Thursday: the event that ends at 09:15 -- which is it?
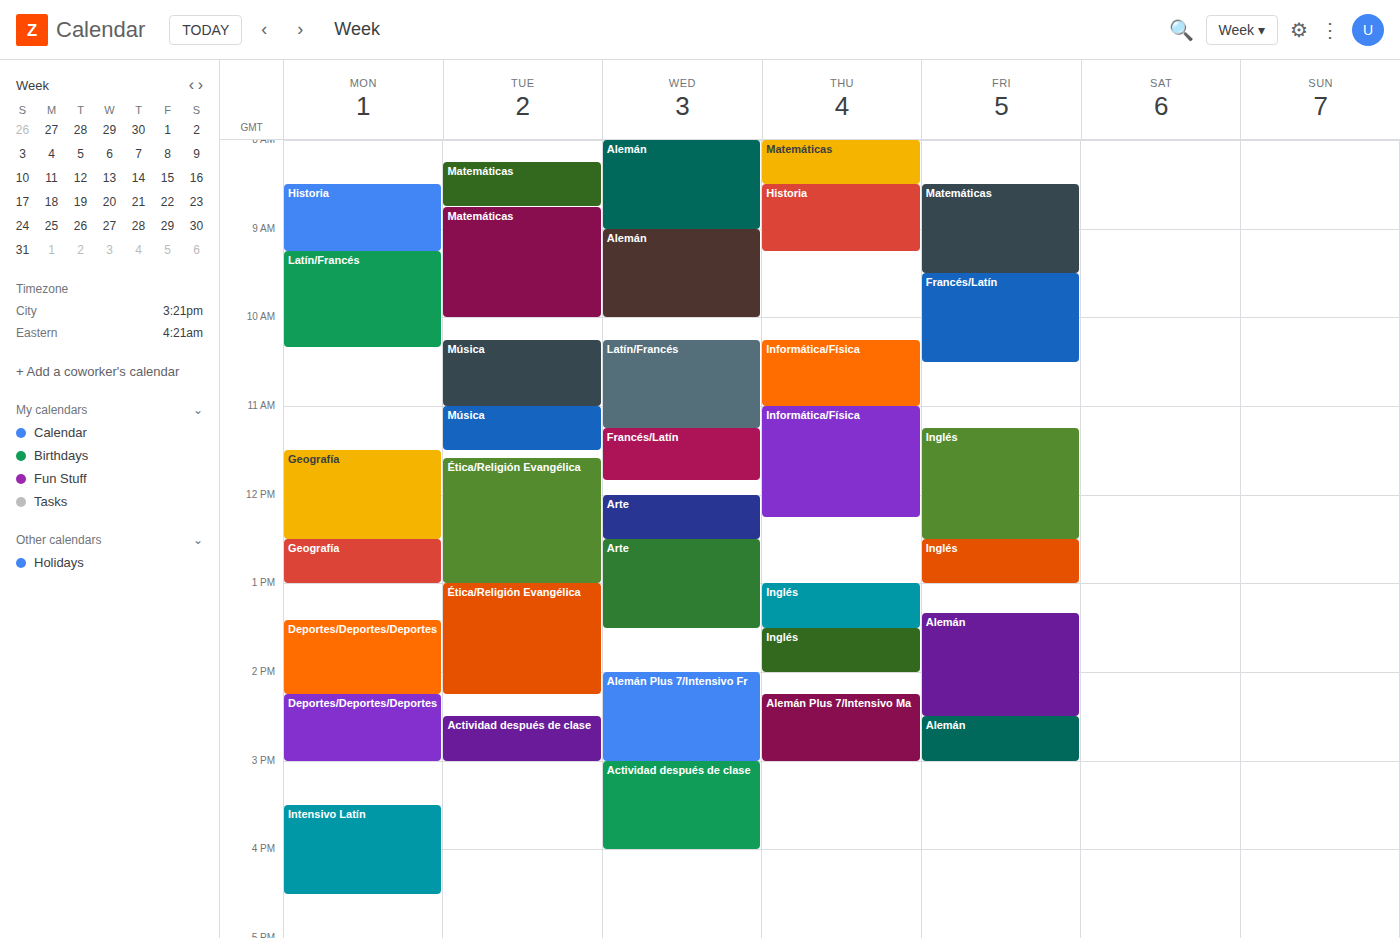
"Historia"